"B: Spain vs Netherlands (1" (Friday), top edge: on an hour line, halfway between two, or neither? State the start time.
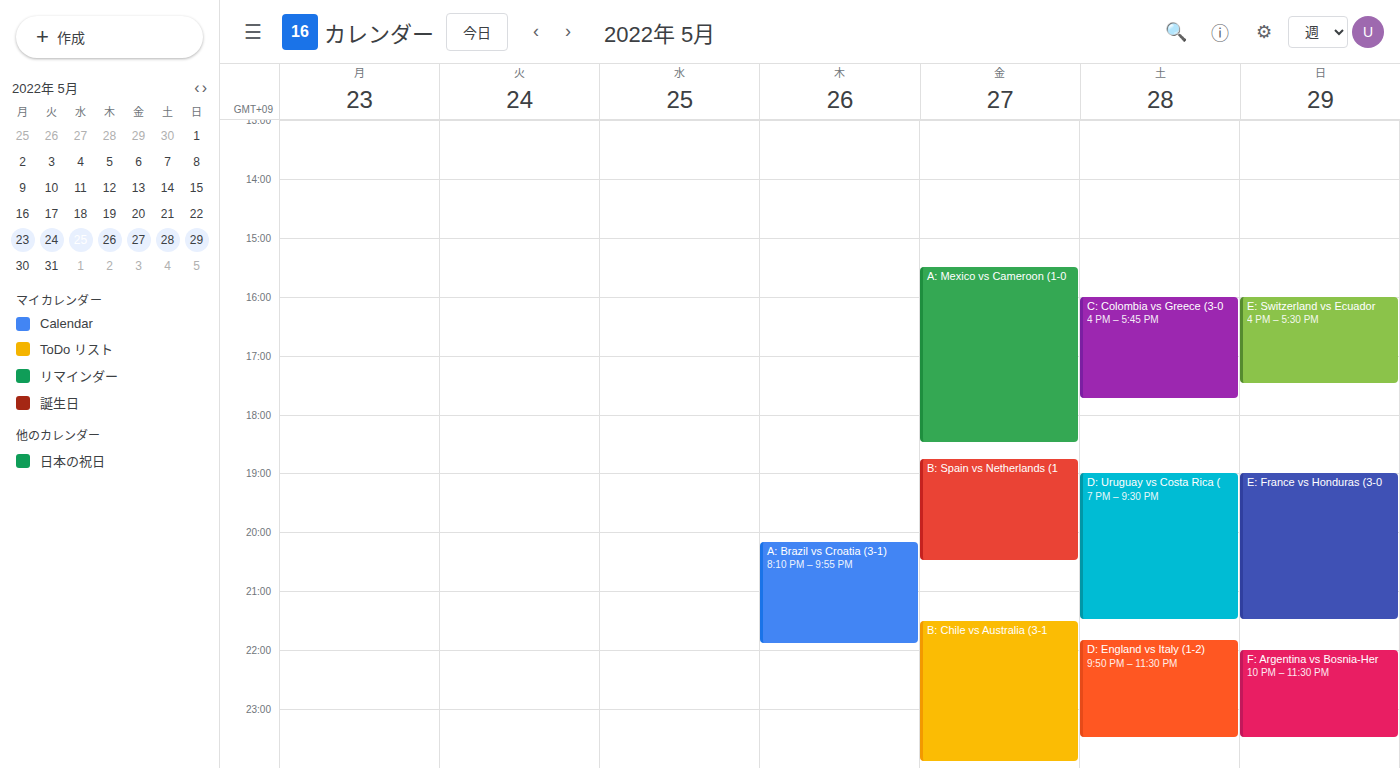
6:45 PM -- neither: three quarters of the way from the 6 PM line to the 7 PM line.